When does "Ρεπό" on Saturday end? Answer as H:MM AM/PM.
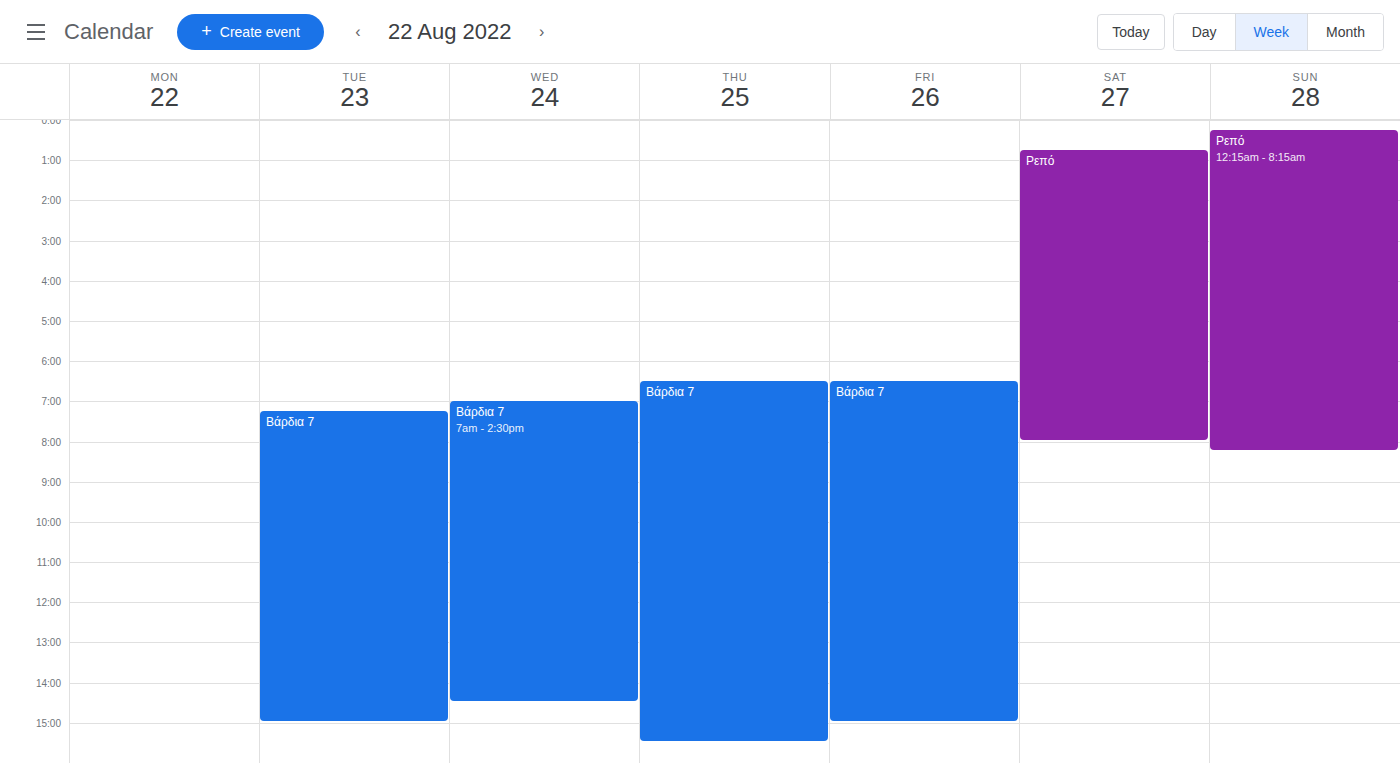
8:00 AM